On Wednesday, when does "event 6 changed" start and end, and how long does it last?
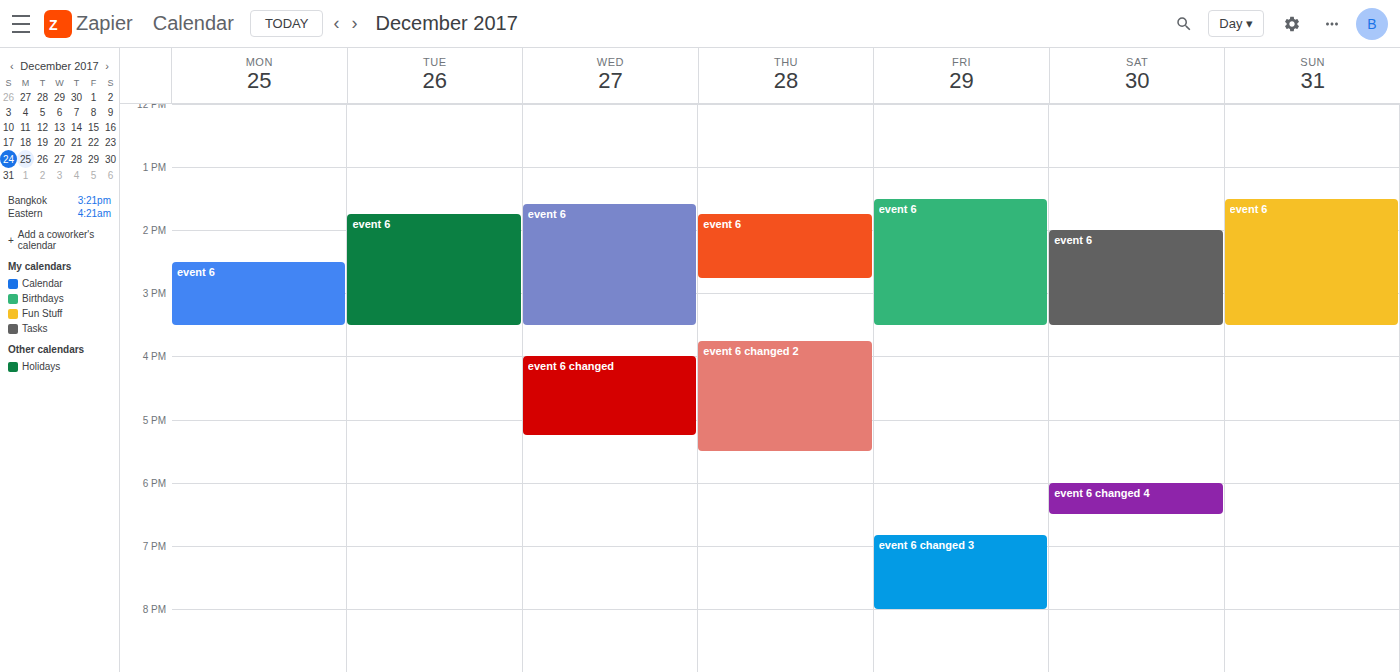
4:00 PM to 5:15 PM, 1 hour 15 minutes